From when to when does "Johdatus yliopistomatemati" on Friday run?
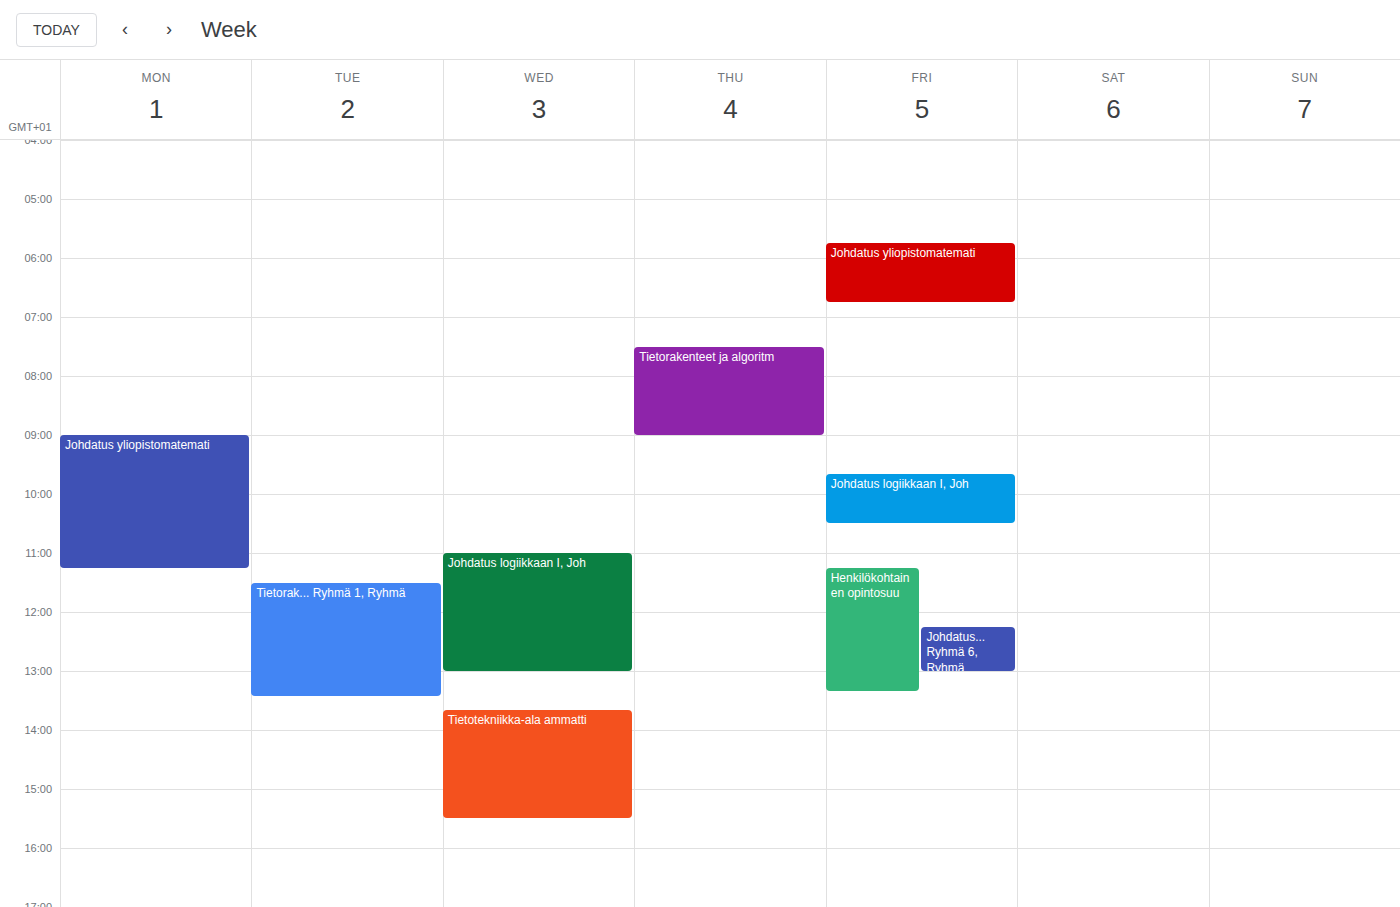
5:45 AM to 6:45 AM